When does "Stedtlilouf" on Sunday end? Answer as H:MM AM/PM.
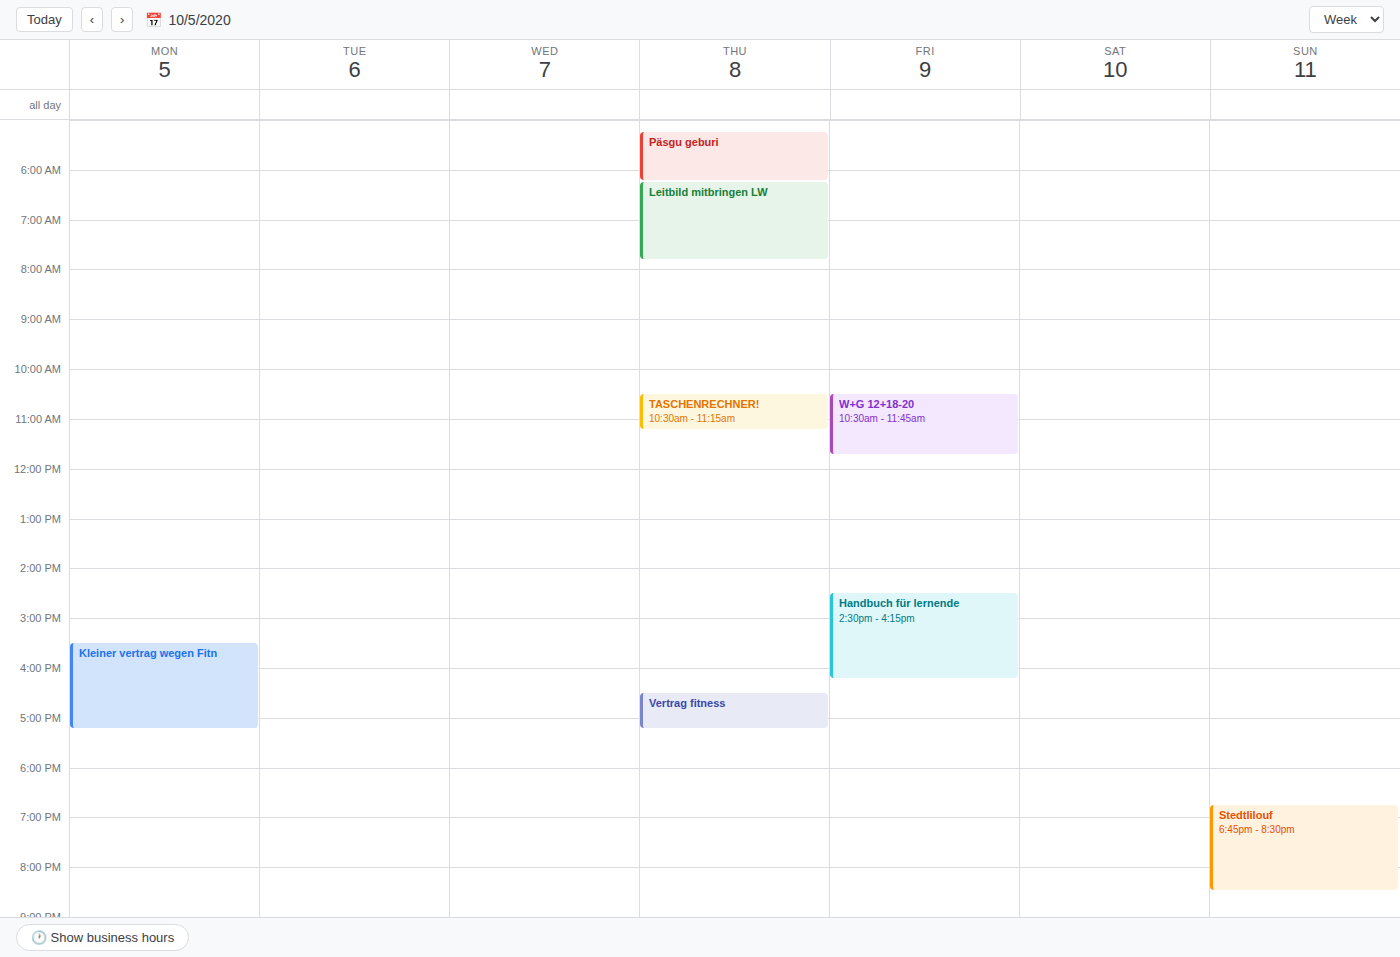
8:30 PM